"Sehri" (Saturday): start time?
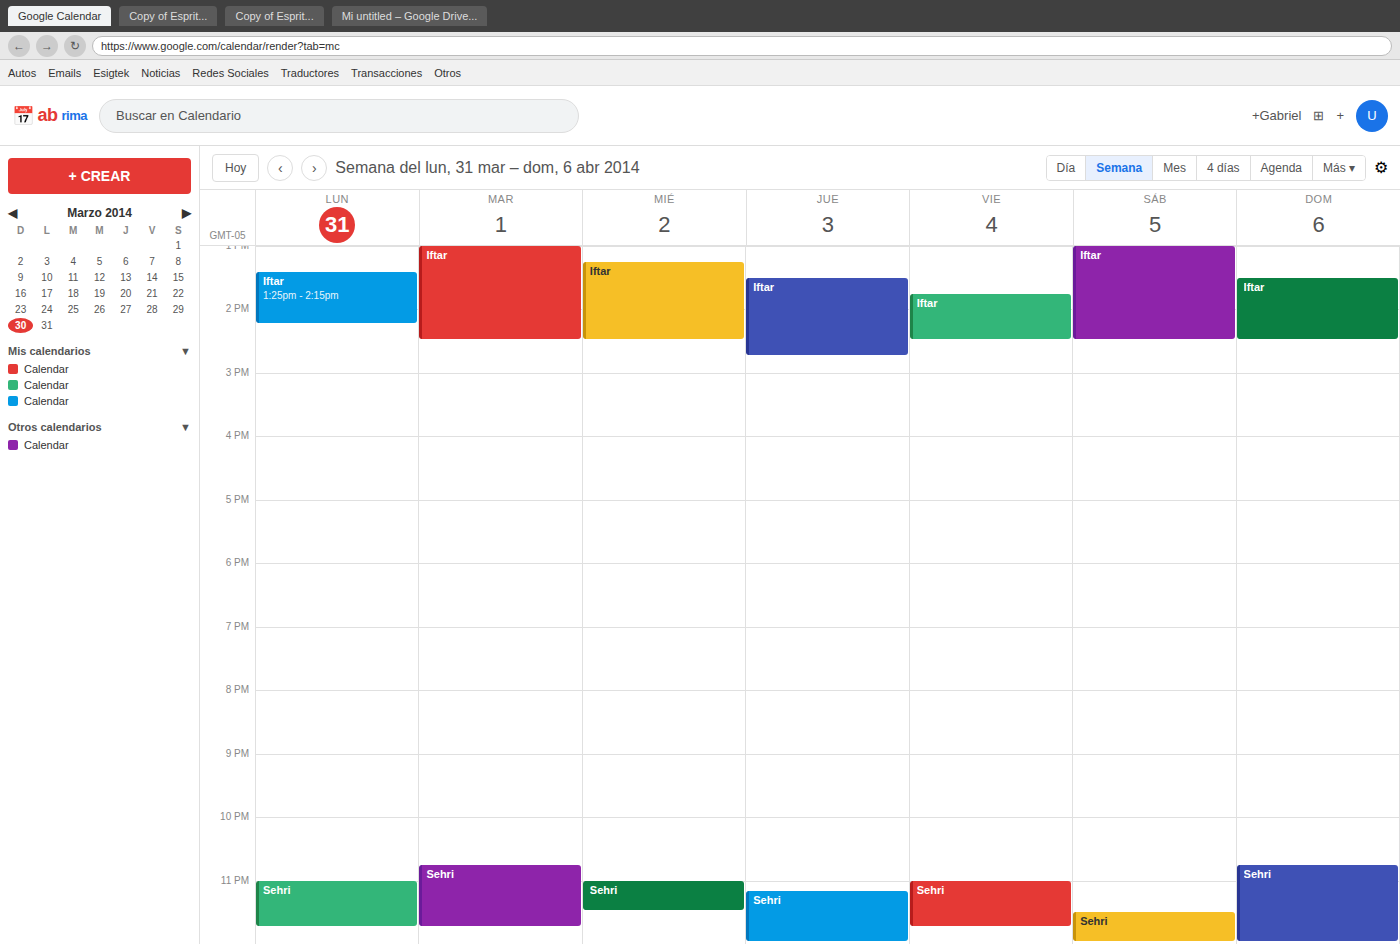
23:30